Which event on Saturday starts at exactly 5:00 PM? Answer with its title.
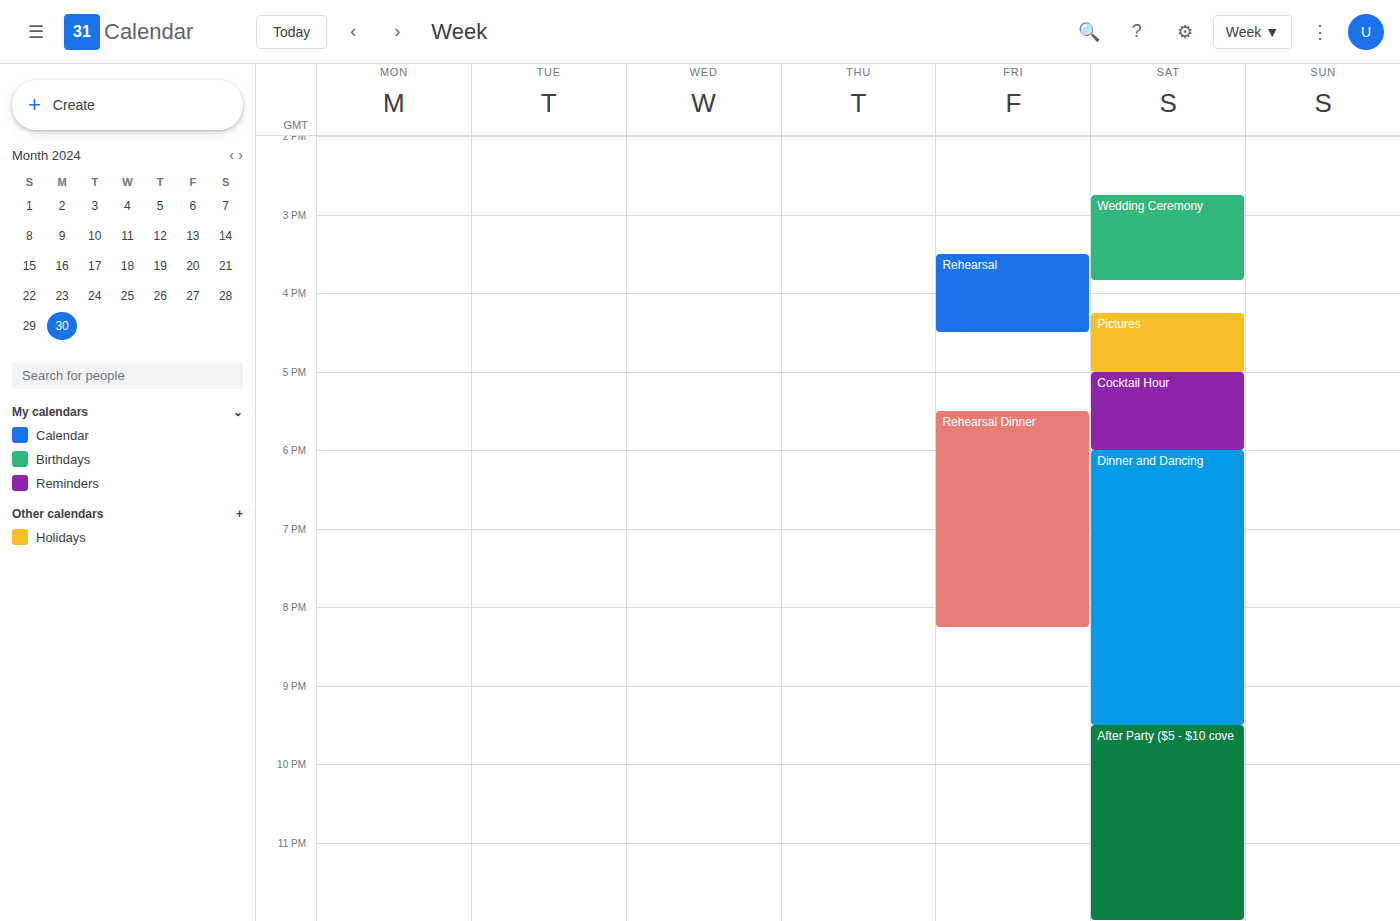
"Cocktail Hour"